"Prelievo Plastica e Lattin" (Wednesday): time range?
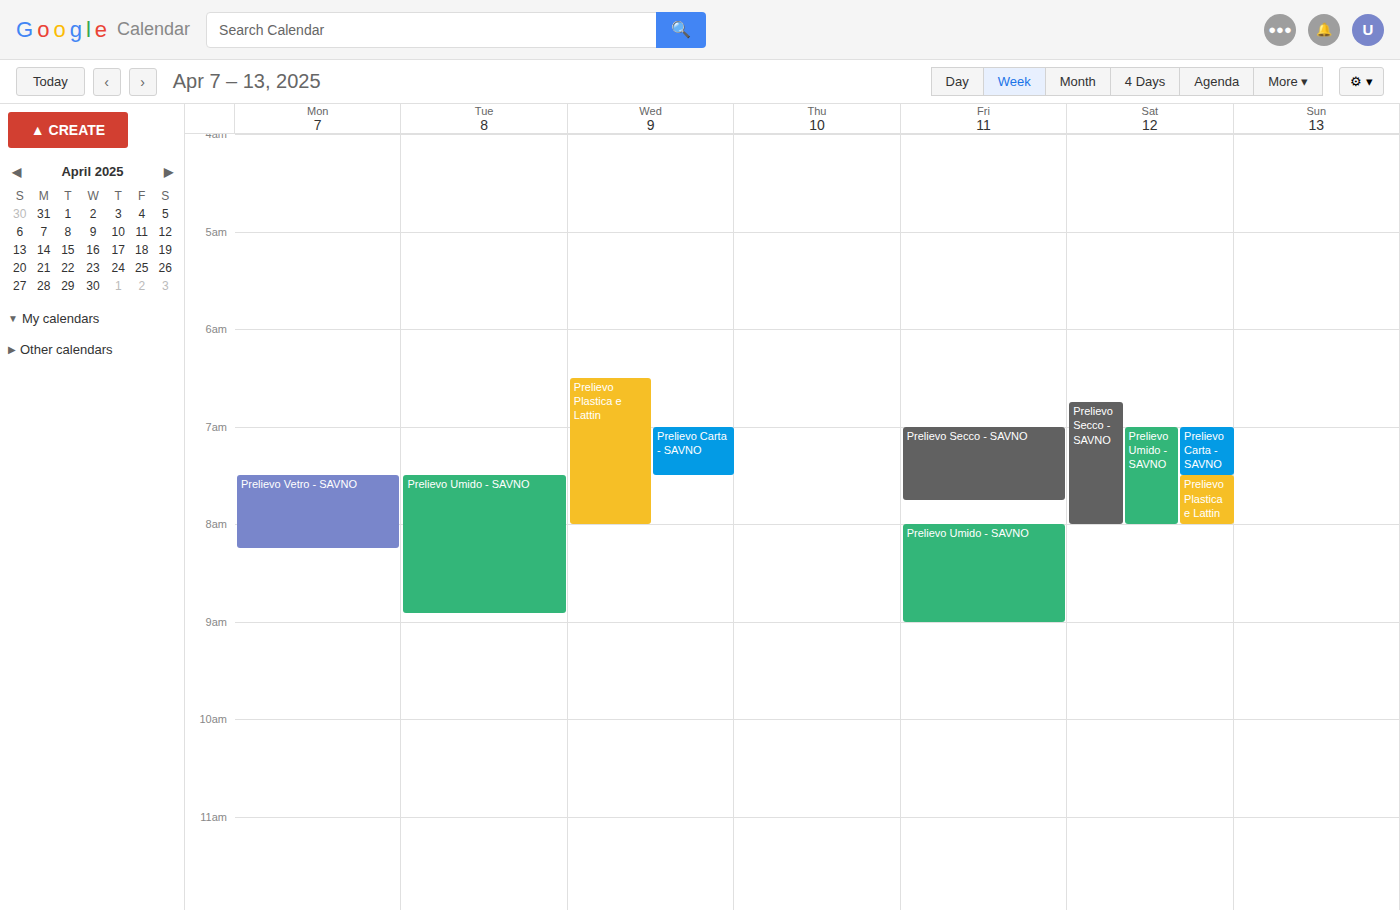
06:30 to 08:00